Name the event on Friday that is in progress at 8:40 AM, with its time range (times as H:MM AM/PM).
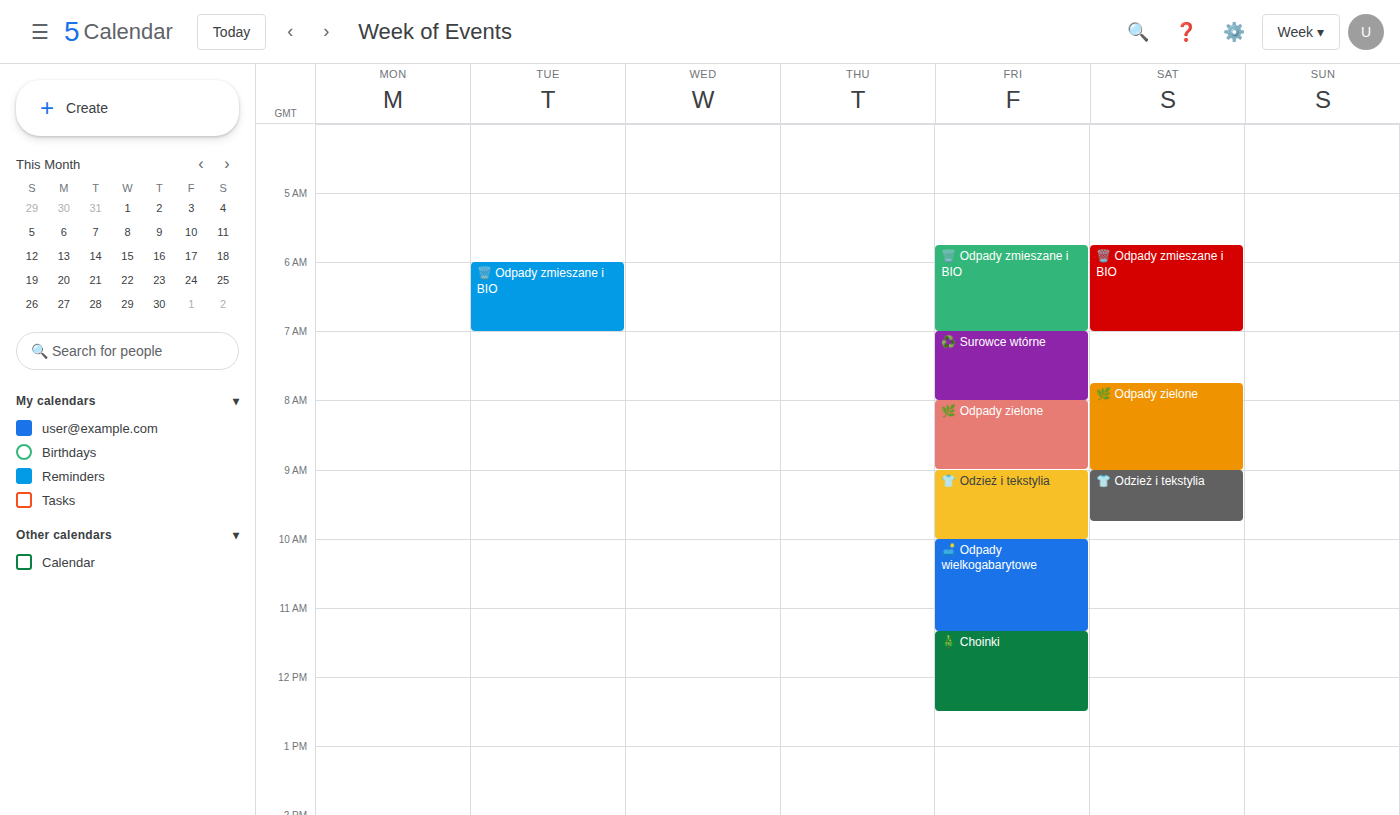
"🌿 Odpady zielone", 8:00 AM to 9:00 AM